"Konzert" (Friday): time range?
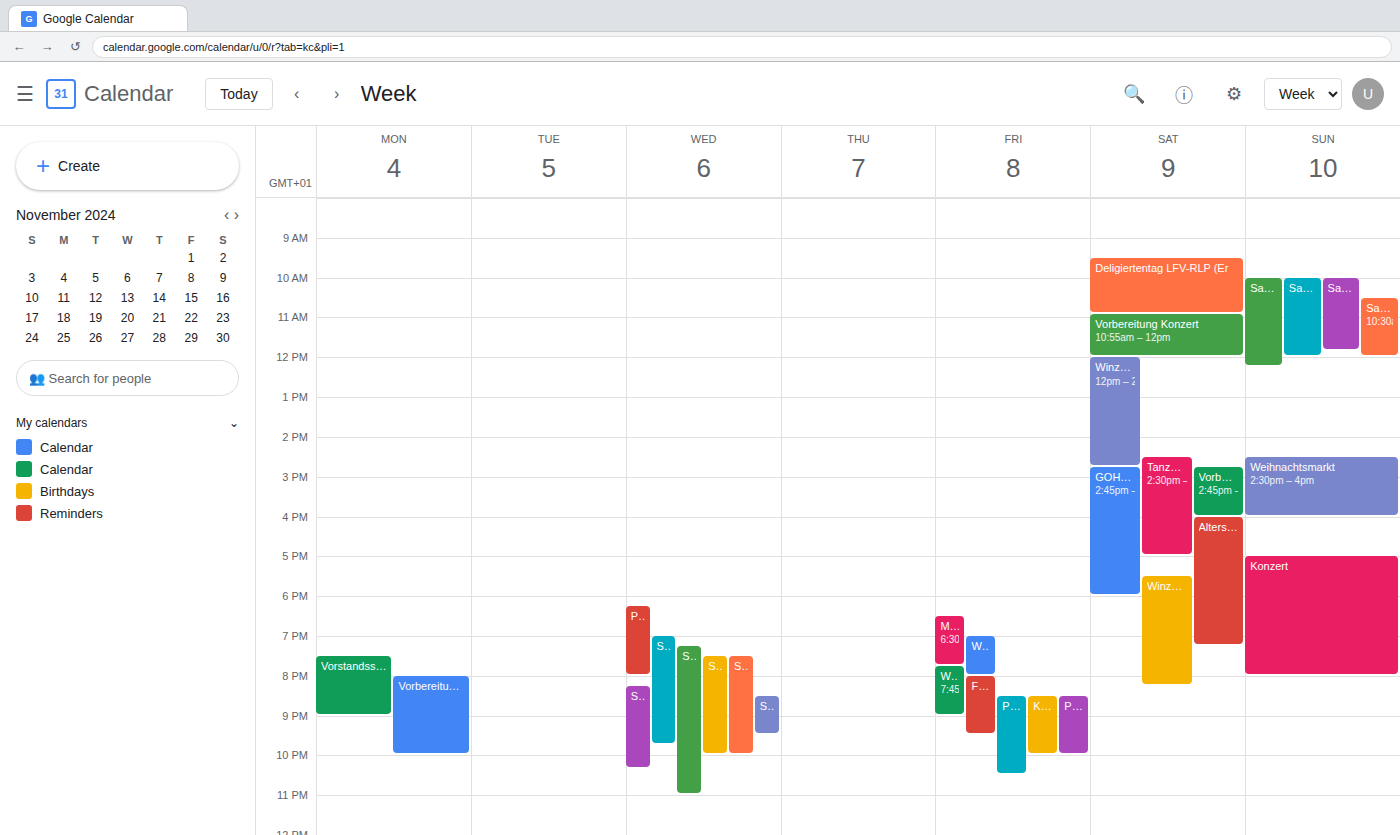
8:30 PM to 10:00 PM